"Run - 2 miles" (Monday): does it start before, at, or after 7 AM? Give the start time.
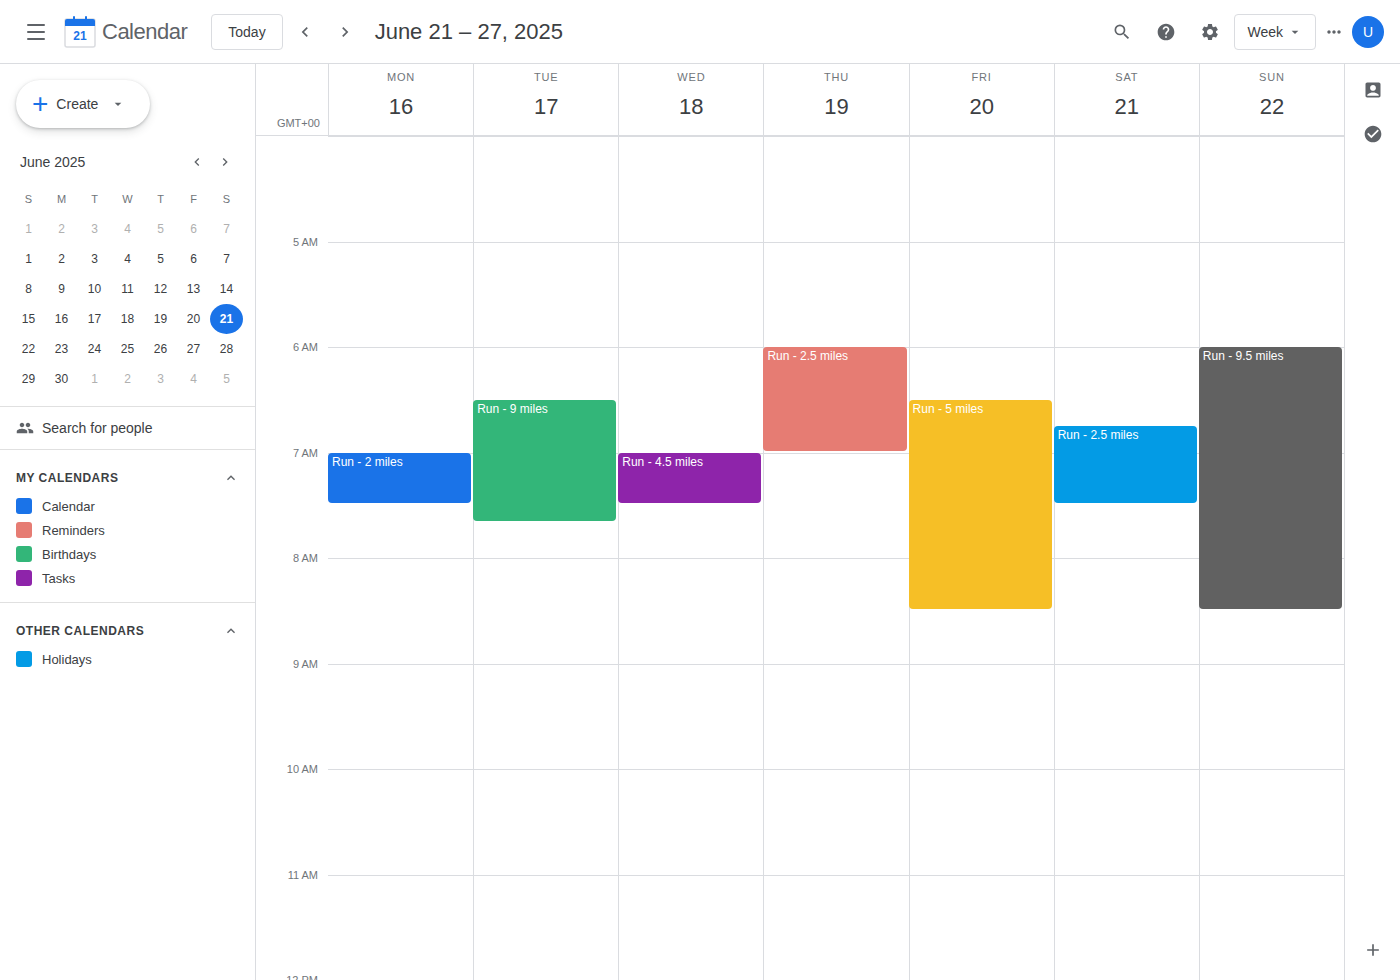
7:00 AM -- exactly at 7 AM, on the 7 AM line.